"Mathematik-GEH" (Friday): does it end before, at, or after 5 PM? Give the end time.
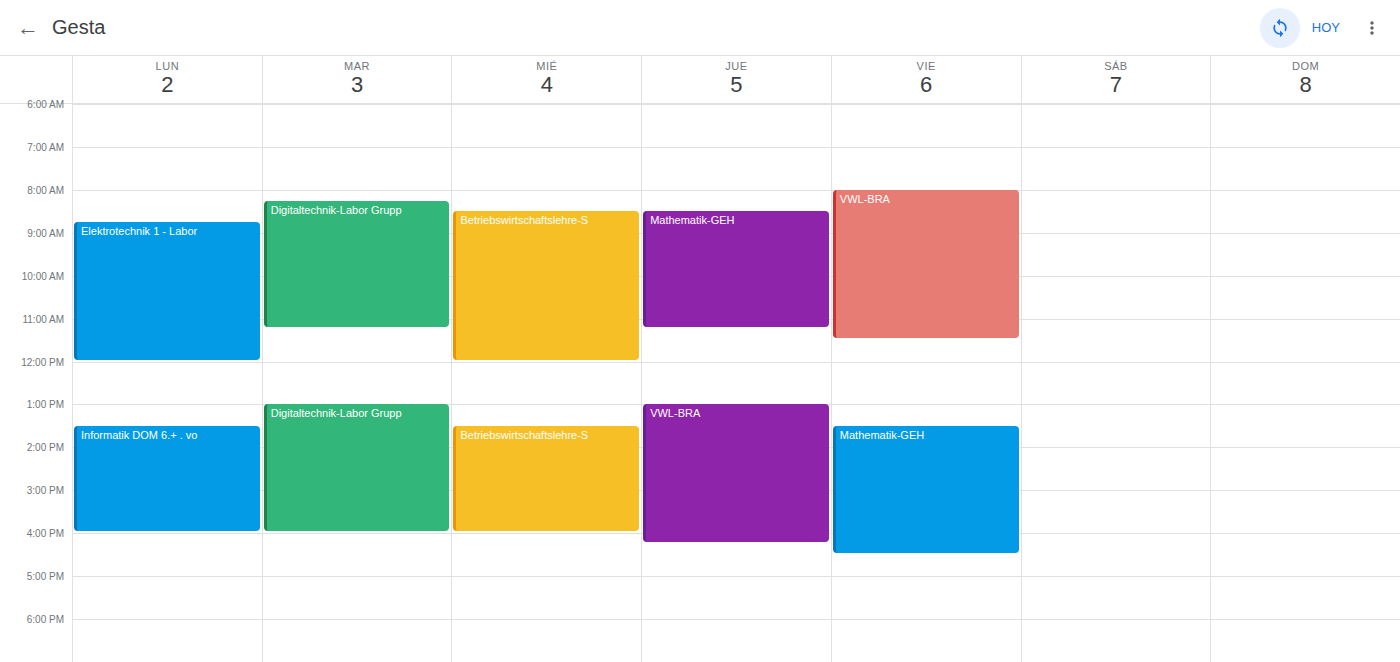
4:30 PM -- before 5 PM, 30 minutes above the 5 PM line.